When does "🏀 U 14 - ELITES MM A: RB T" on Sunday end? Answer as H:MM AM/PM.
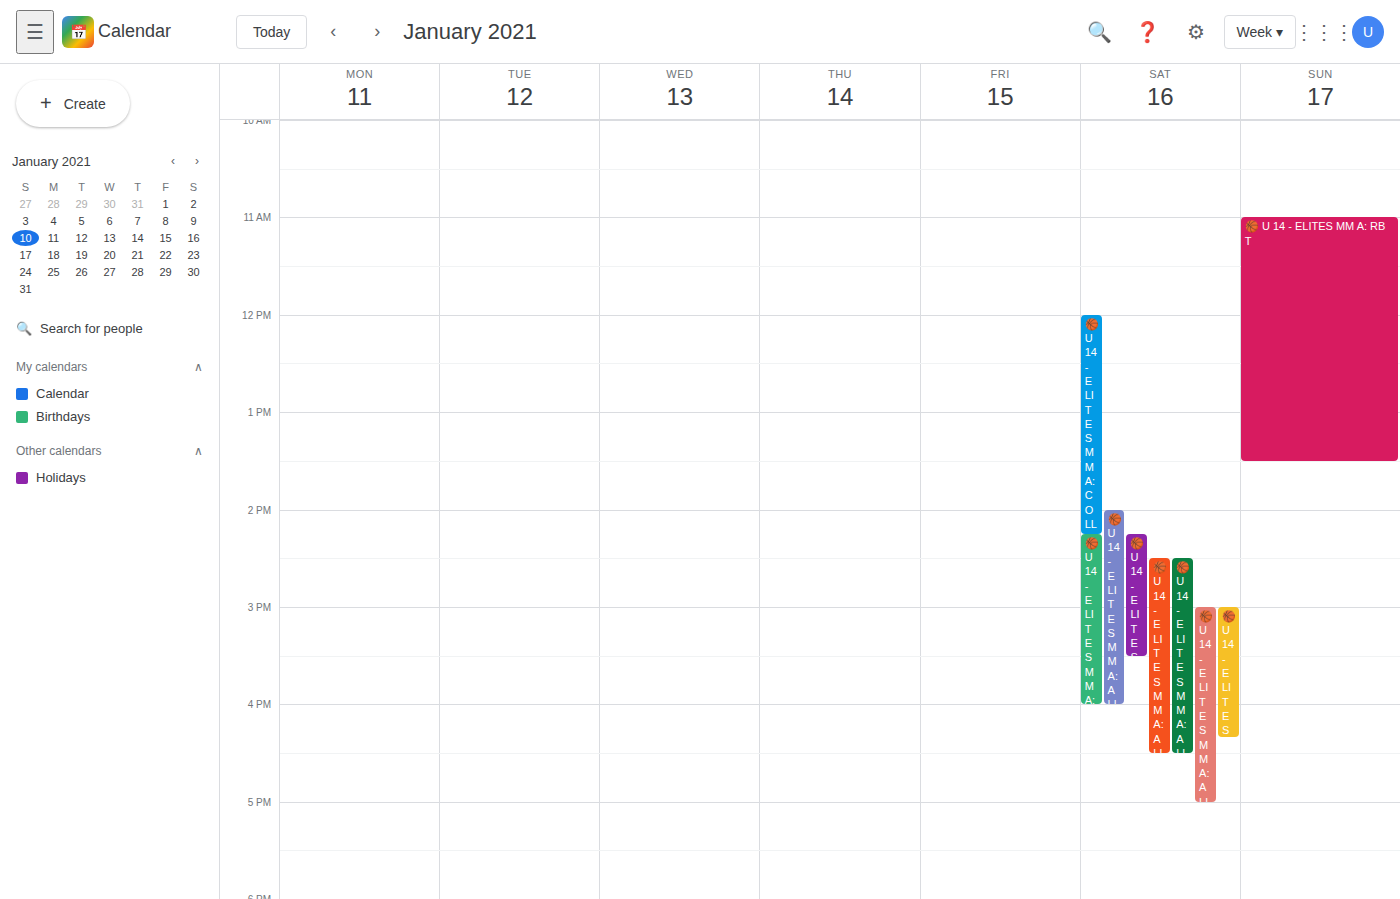
1:30 PM